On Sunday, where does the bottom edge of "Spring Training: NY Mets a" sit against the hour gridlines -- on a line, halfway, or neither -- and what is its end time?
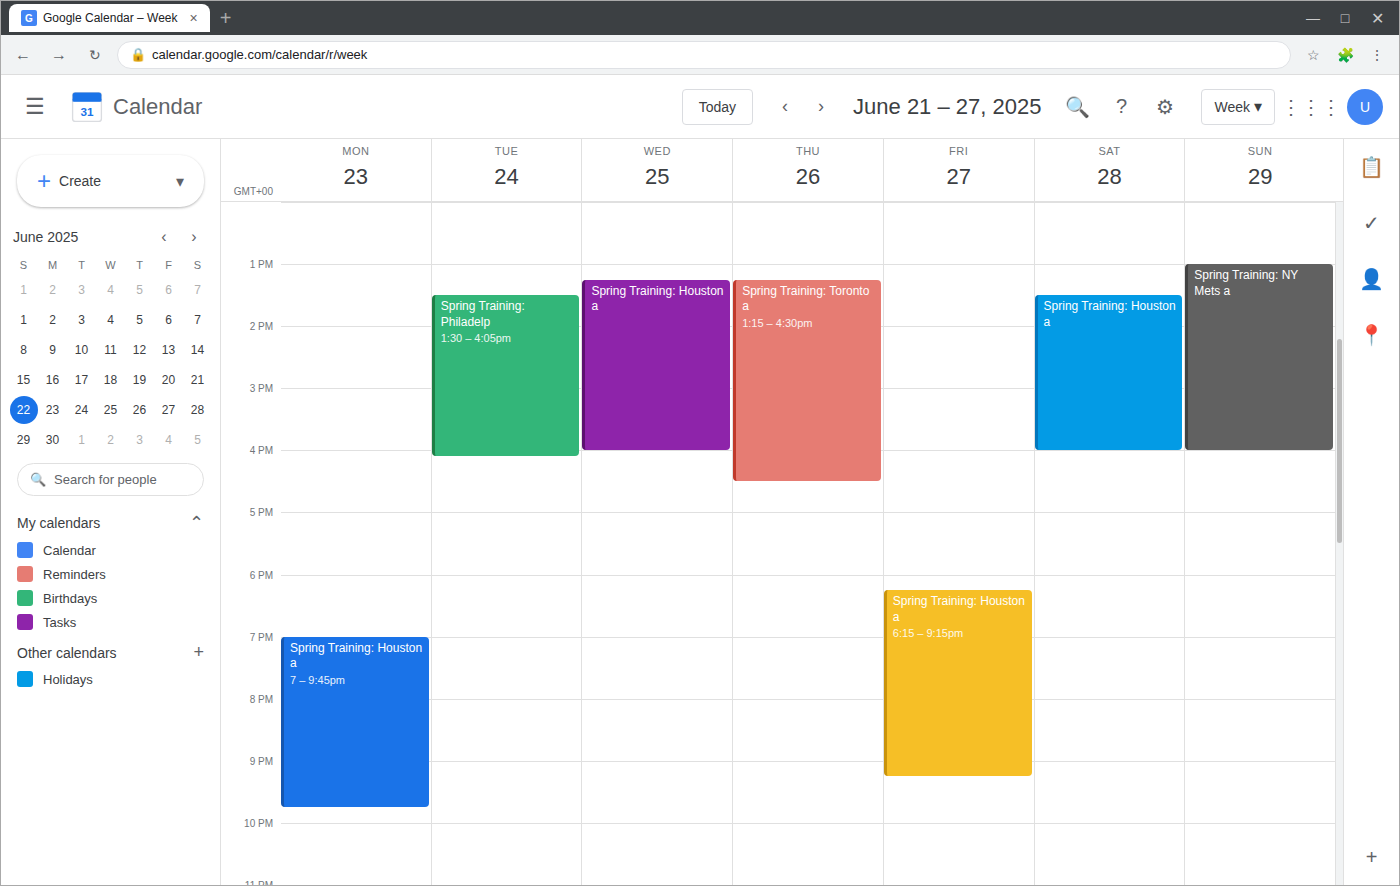
4:00 PM -- exactly on the 4 PM line.